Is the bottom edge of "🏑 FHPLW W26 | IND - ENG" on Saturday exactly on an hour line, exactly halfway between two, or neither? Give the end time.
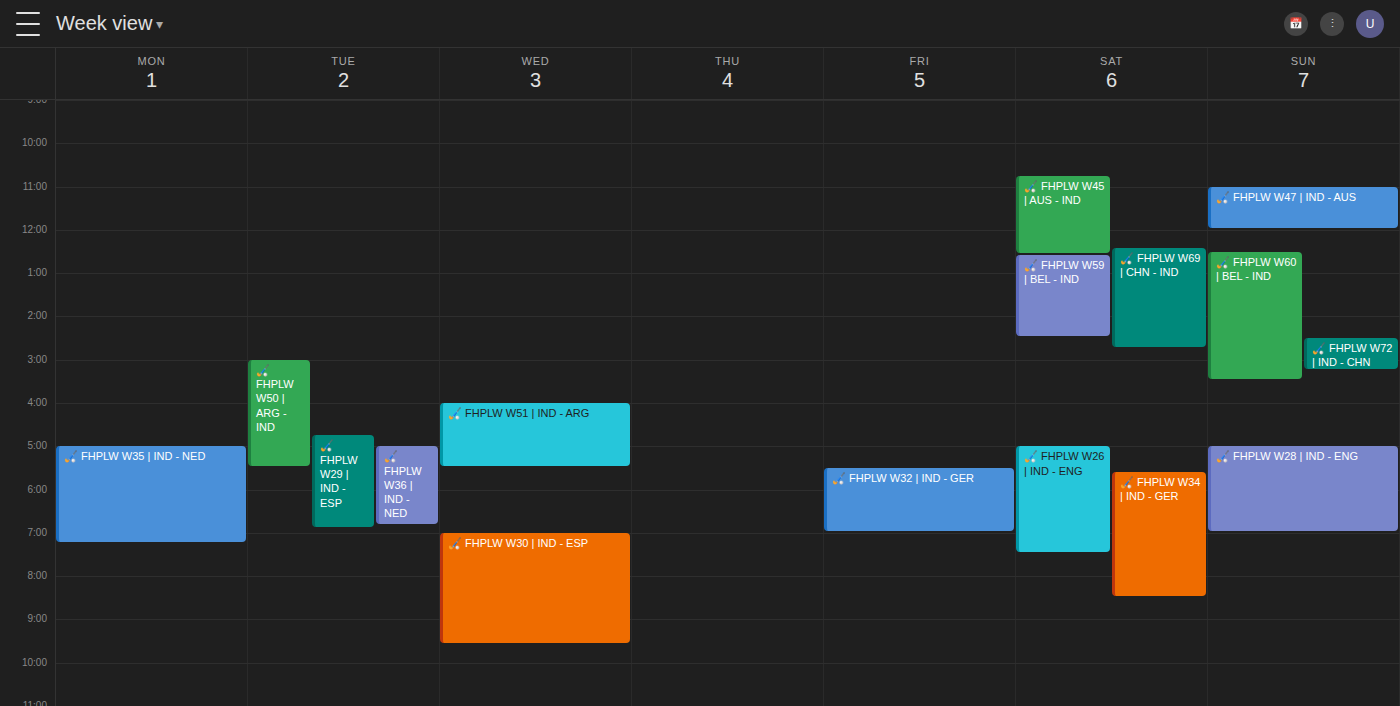
19:30 -- halfway between the 19:00 and 20:00 lines.